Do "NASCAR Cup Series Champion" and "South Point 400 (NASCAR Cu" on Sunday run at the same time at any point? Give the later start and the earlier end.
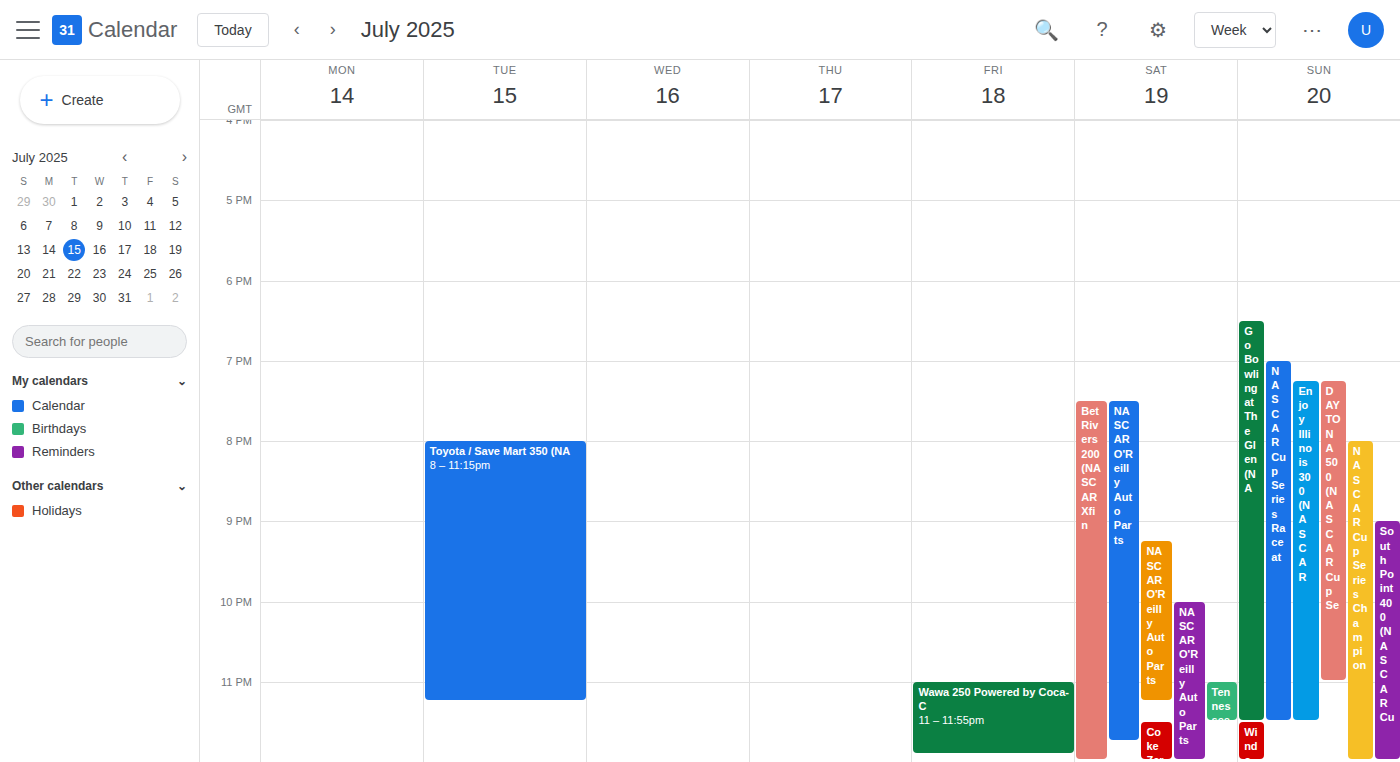
"South Point 400 (NASCAR Cu" starts at 9:00 PM, before "NASCAR Cup Series Champion" ends at 12:00 AM -- they overlap.